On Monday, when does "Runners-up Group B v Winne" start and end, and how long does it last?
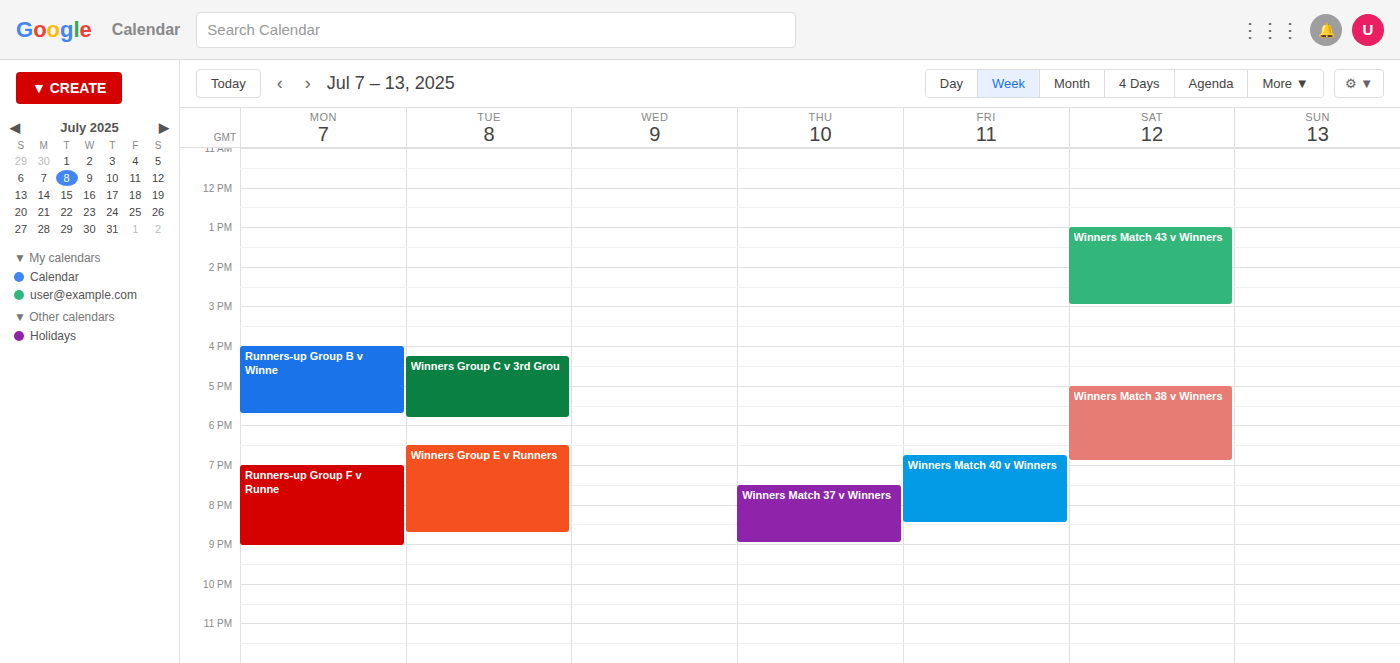
4:00 PM to 5:45 PM, 1 hour 45 minutes